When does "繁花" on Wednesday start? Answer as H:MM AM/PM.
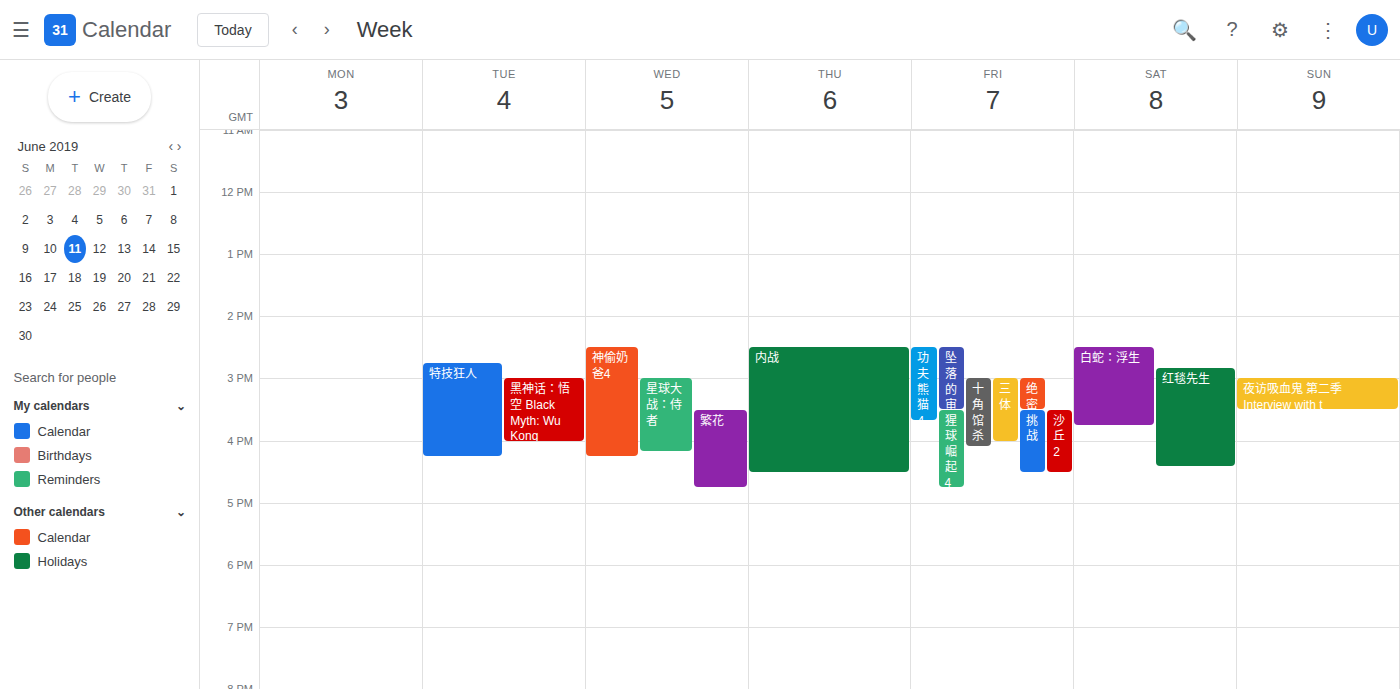
3:30 PM